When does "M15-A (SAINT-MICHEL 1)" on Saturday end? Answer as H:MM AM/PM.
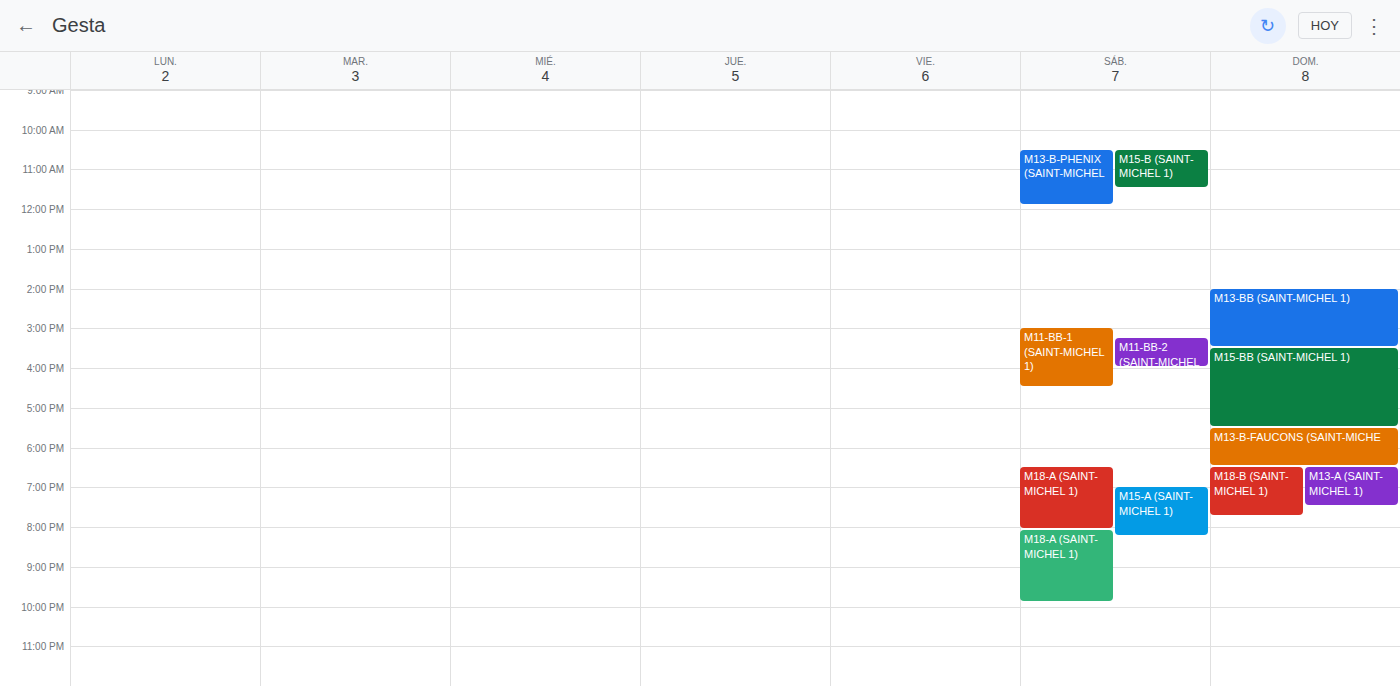
8:15 PM